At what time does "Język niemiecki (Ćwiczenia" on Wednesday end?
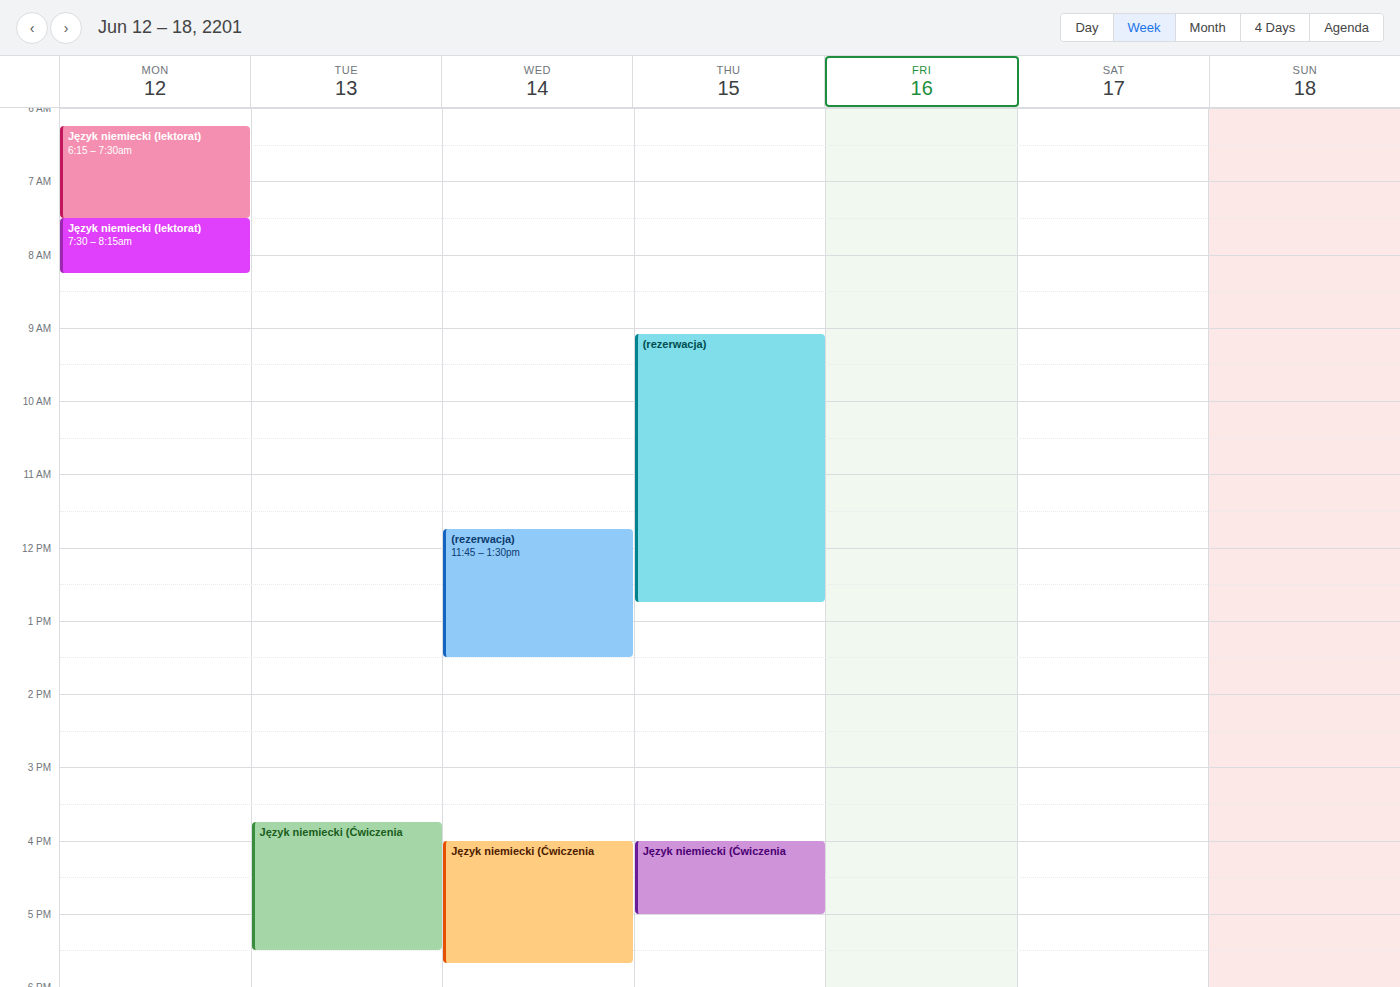
5:40 PM